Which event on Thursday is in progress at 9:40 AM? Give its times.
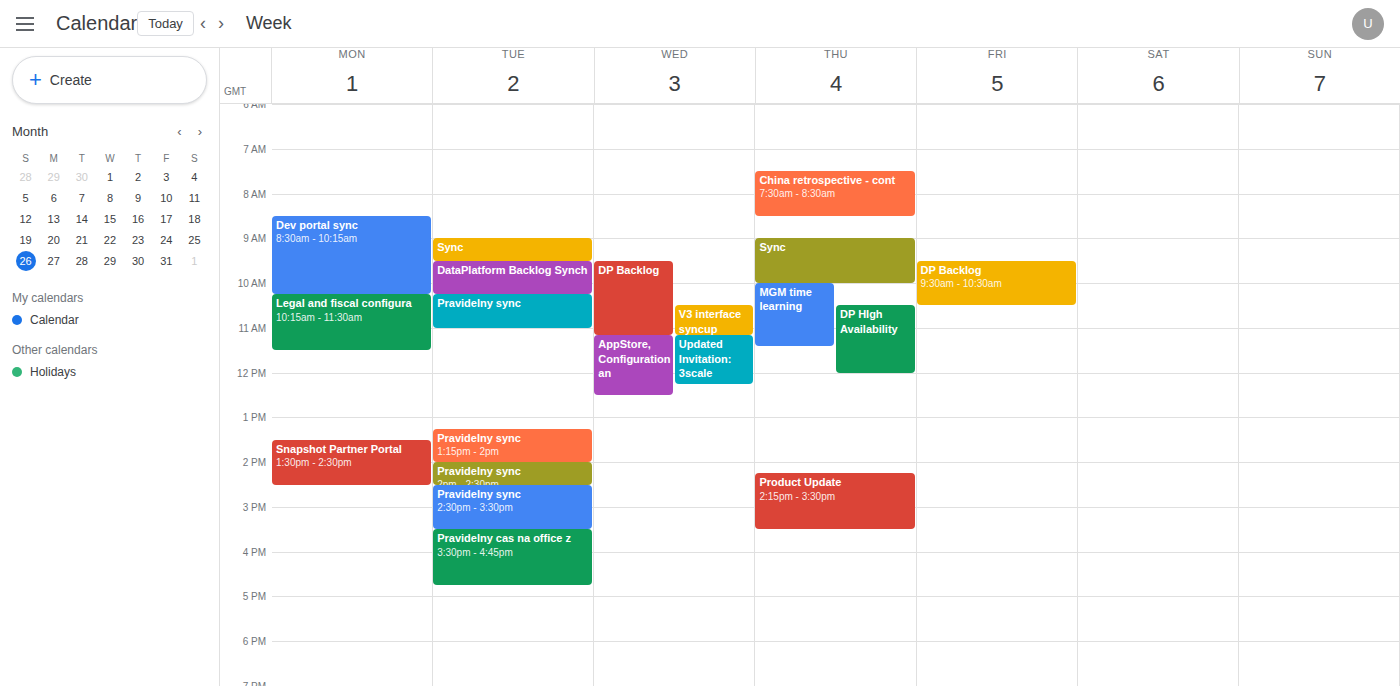
"Sync", 9:00 AM to 10:00 AM